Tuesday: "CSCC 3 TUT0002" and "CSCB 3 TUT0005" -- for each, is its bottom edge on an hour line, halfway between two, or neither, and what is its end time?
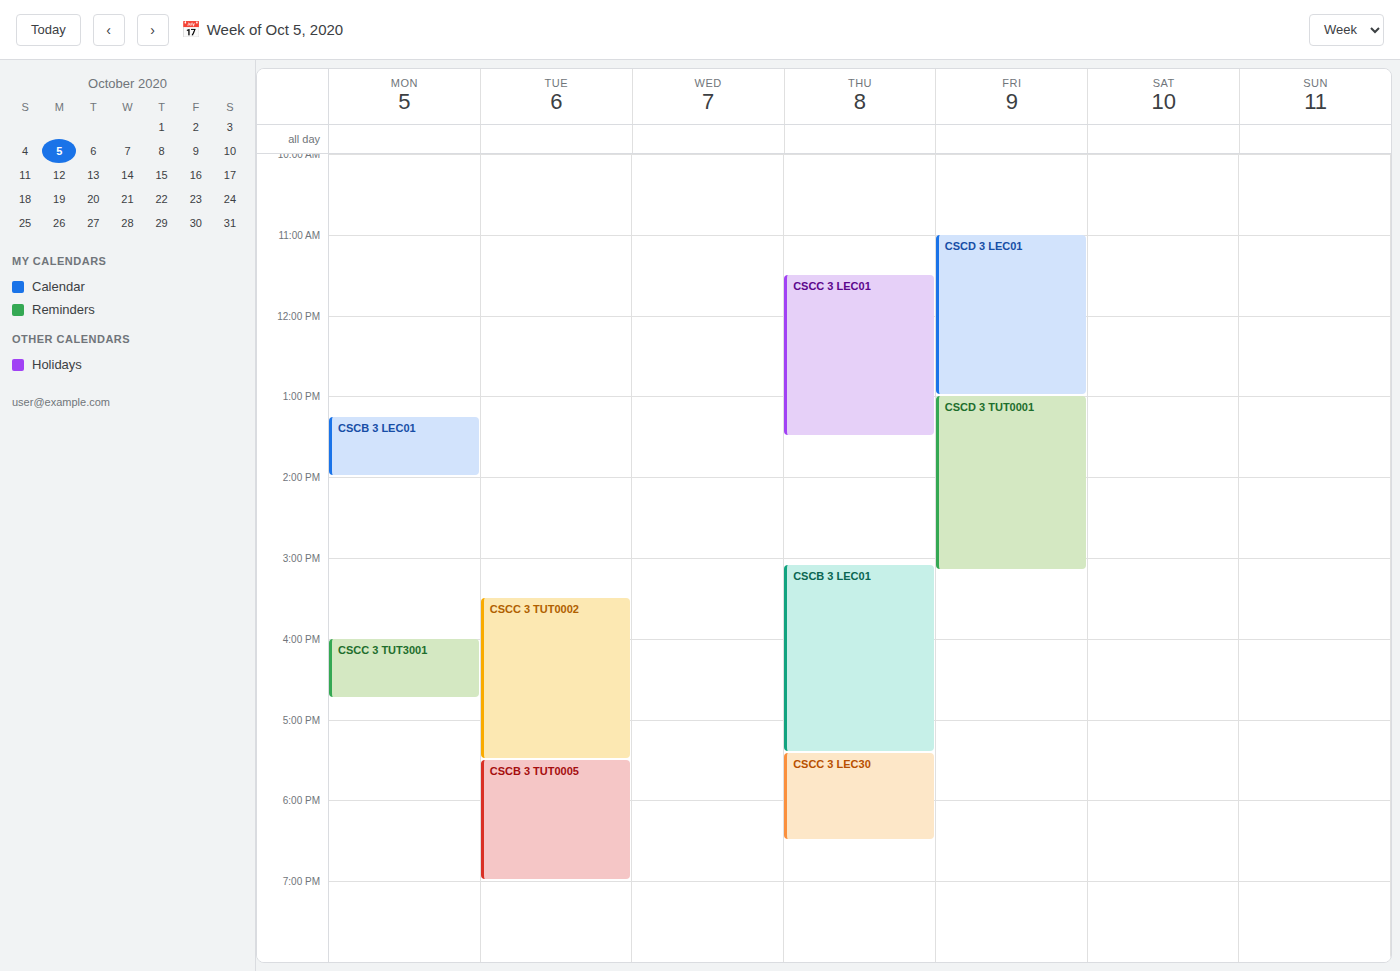
"CSCC 3 TUT0002": 5:30 PM, halfway between the 5 PM and 6 PM lines. "CSCB 3 TUT0005": 7:00 PM, exactly on the 7 PM line.